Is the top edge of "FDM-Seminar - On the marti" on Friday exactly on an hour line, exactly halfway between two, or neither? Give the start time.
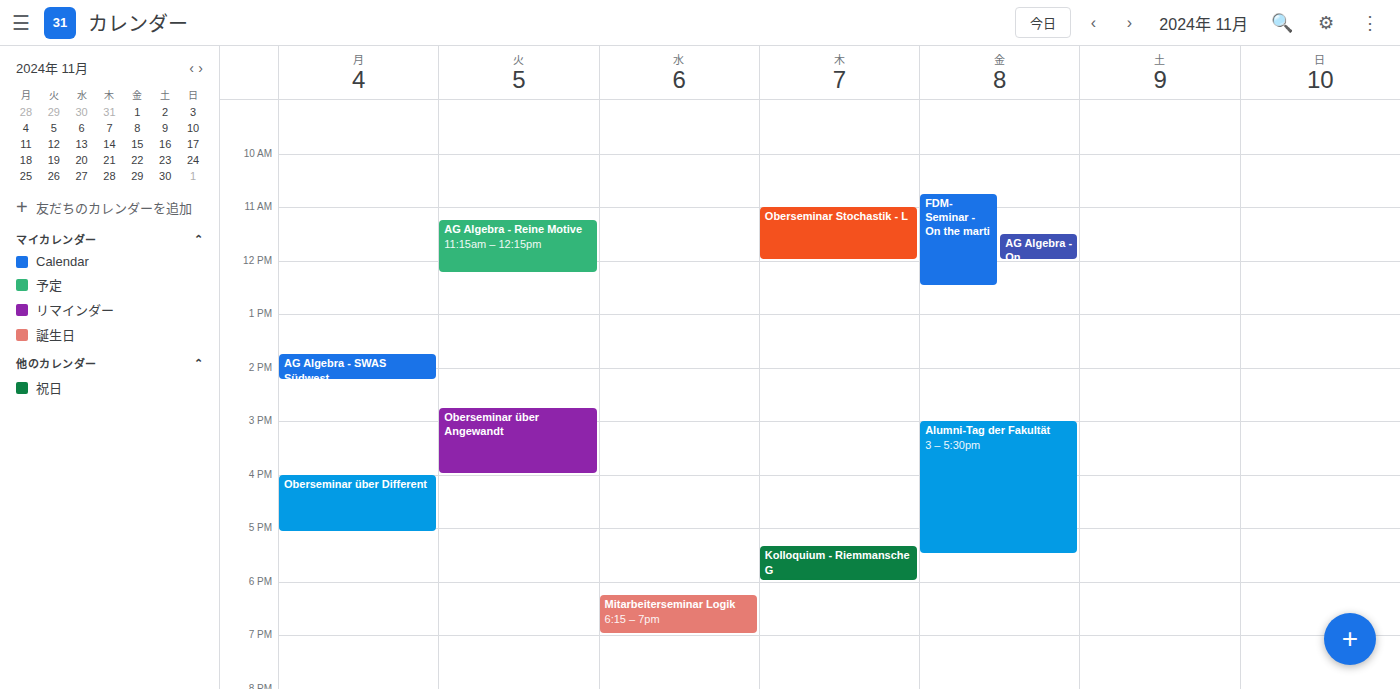
10:45 AM -- neither: three quarters of the way from the 10 AM line to the 11 AM line.